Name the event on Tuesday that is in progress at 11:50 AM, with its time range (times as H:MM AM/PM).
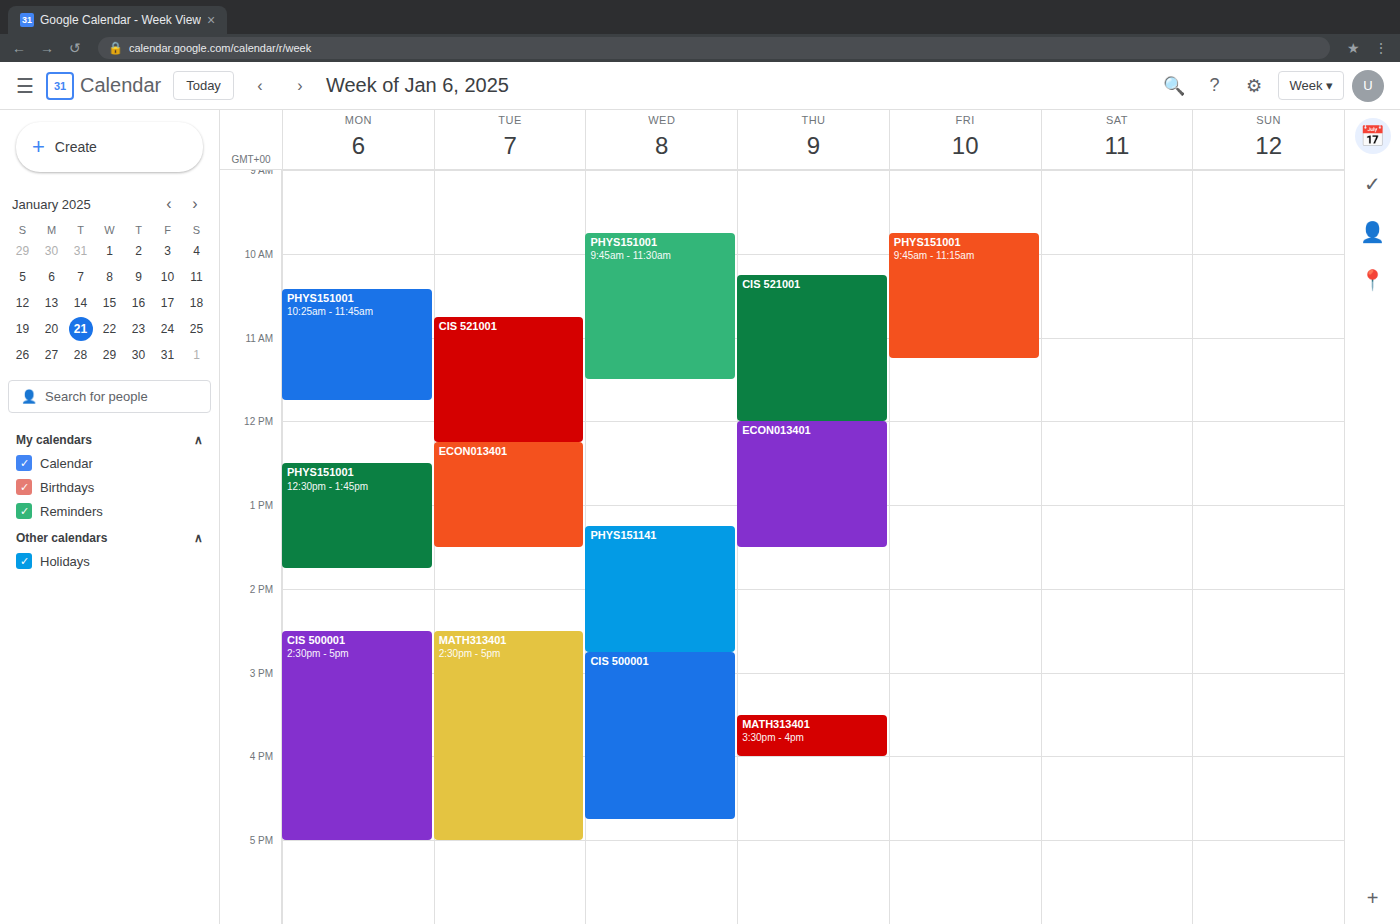
"CIS 521001", 10:45 AM to 12:15 PM